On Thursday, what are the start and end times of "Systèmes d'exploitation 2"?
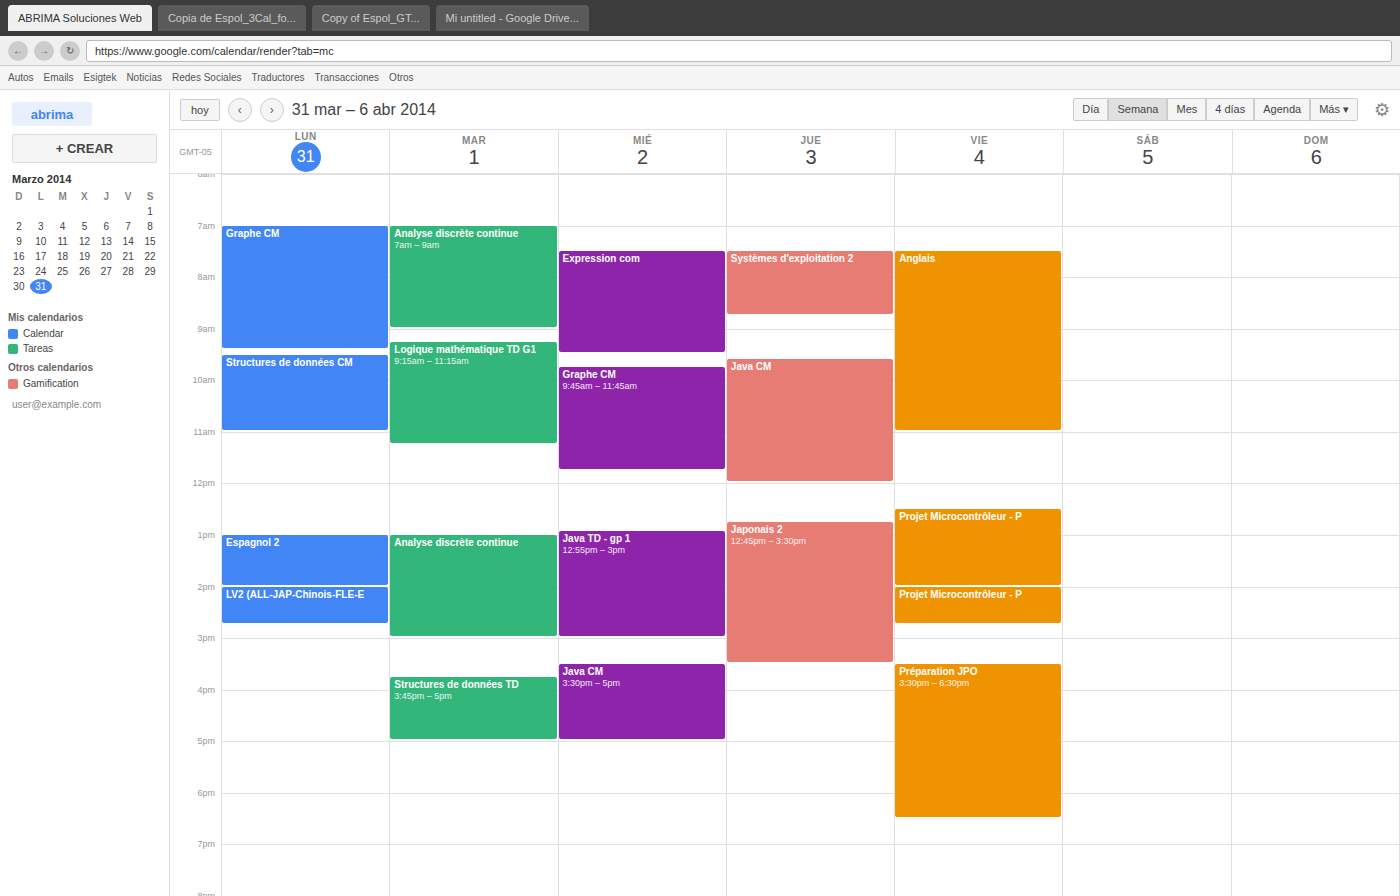
07:30 to 08:45